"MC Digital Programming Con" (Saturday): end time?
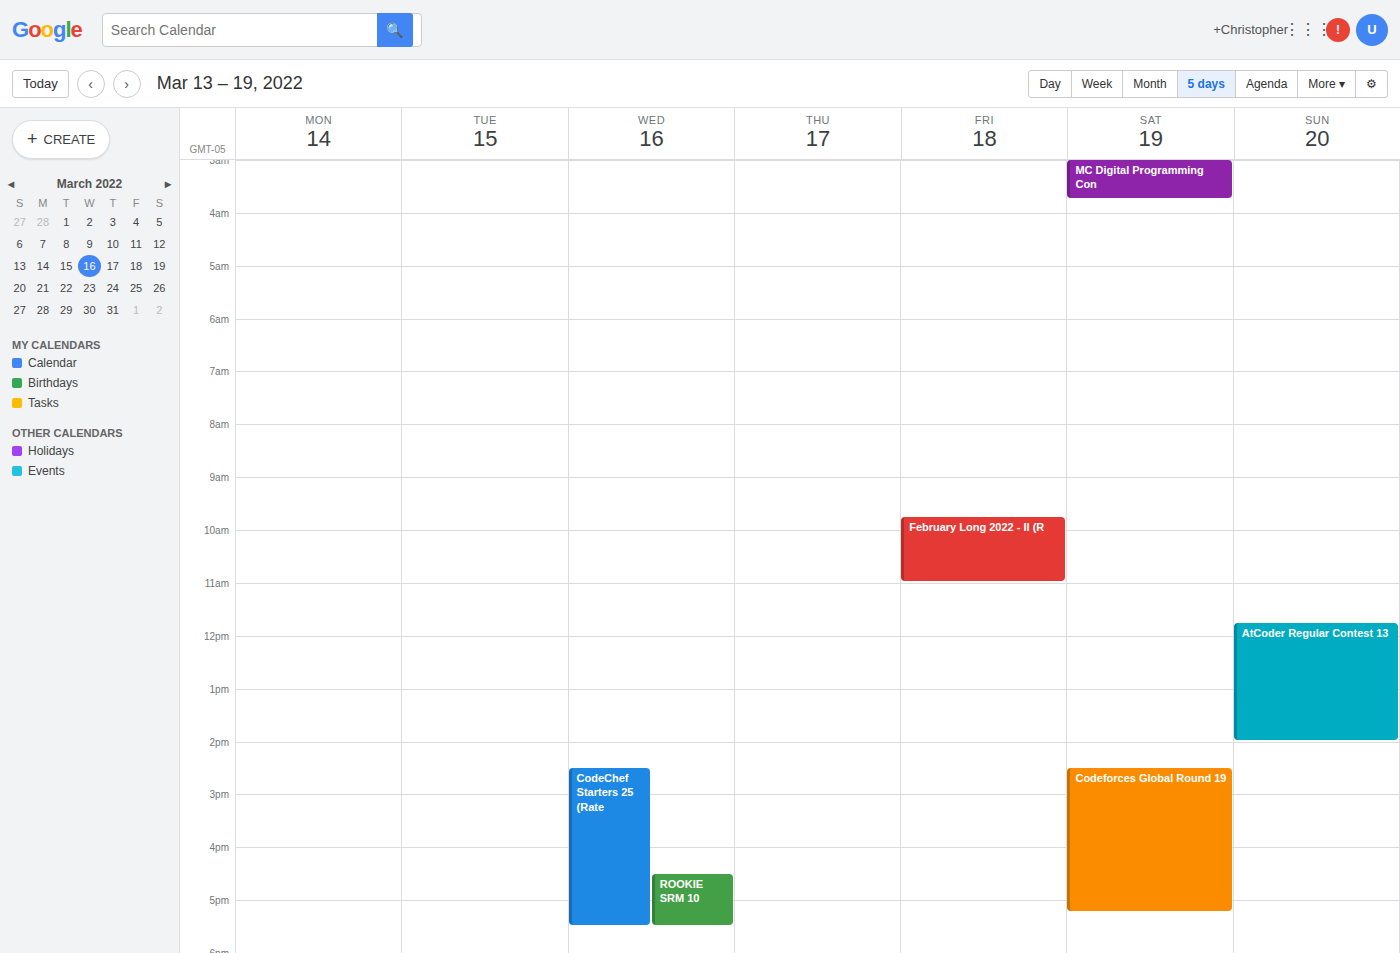
3:45 AM